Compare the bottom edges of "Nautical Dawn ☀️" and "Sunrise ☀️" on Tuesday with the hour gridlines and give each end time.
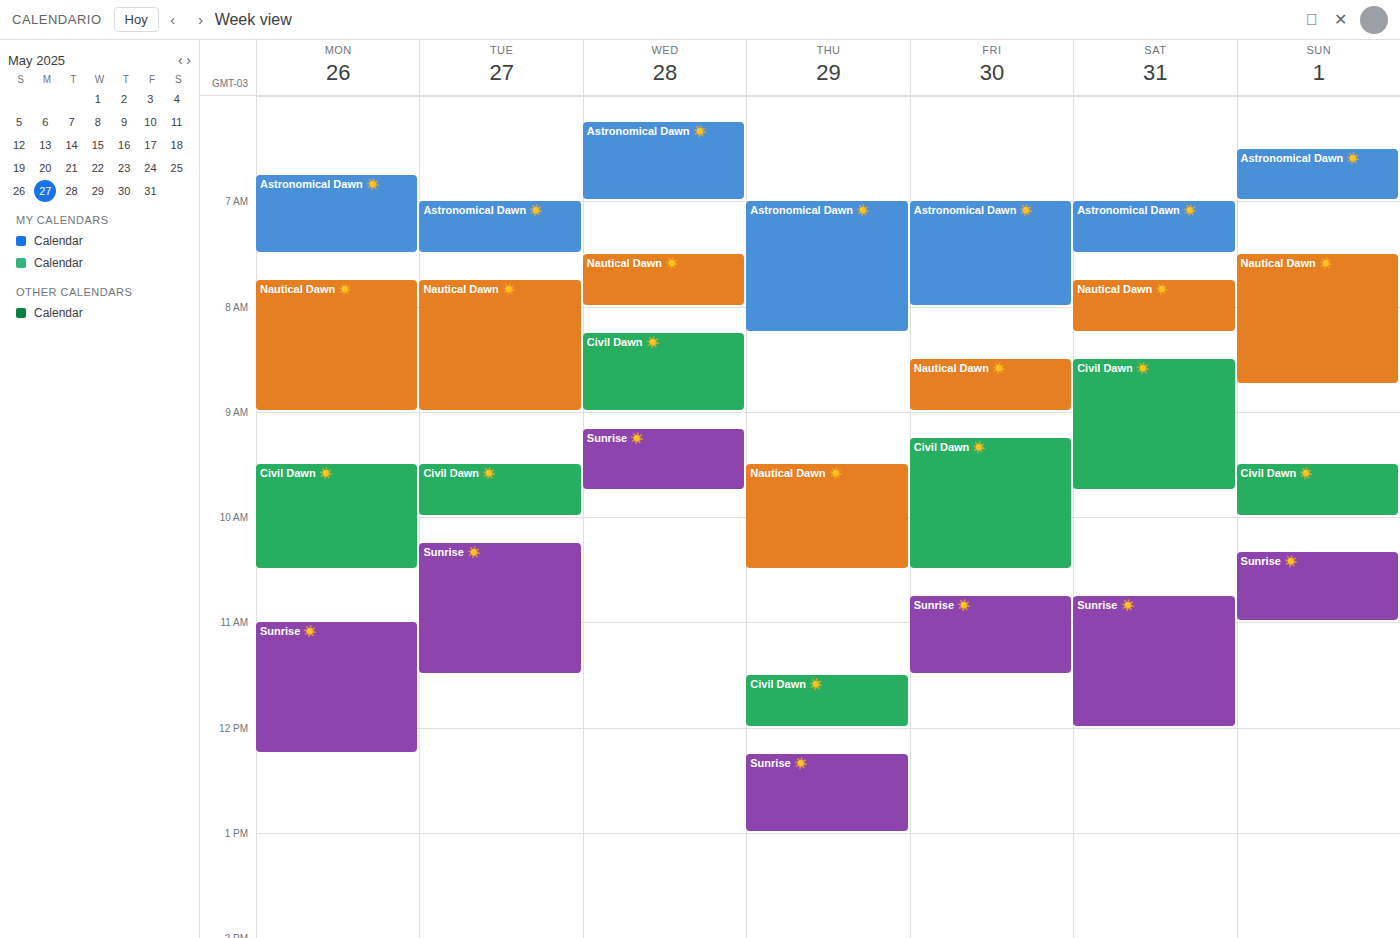
"Nautical Dawn ☀️": 09:00, exactly on the 09:00 line. "Sunrise ☀️": 11:30, halfway between the 11:00 and 12:00 lines.